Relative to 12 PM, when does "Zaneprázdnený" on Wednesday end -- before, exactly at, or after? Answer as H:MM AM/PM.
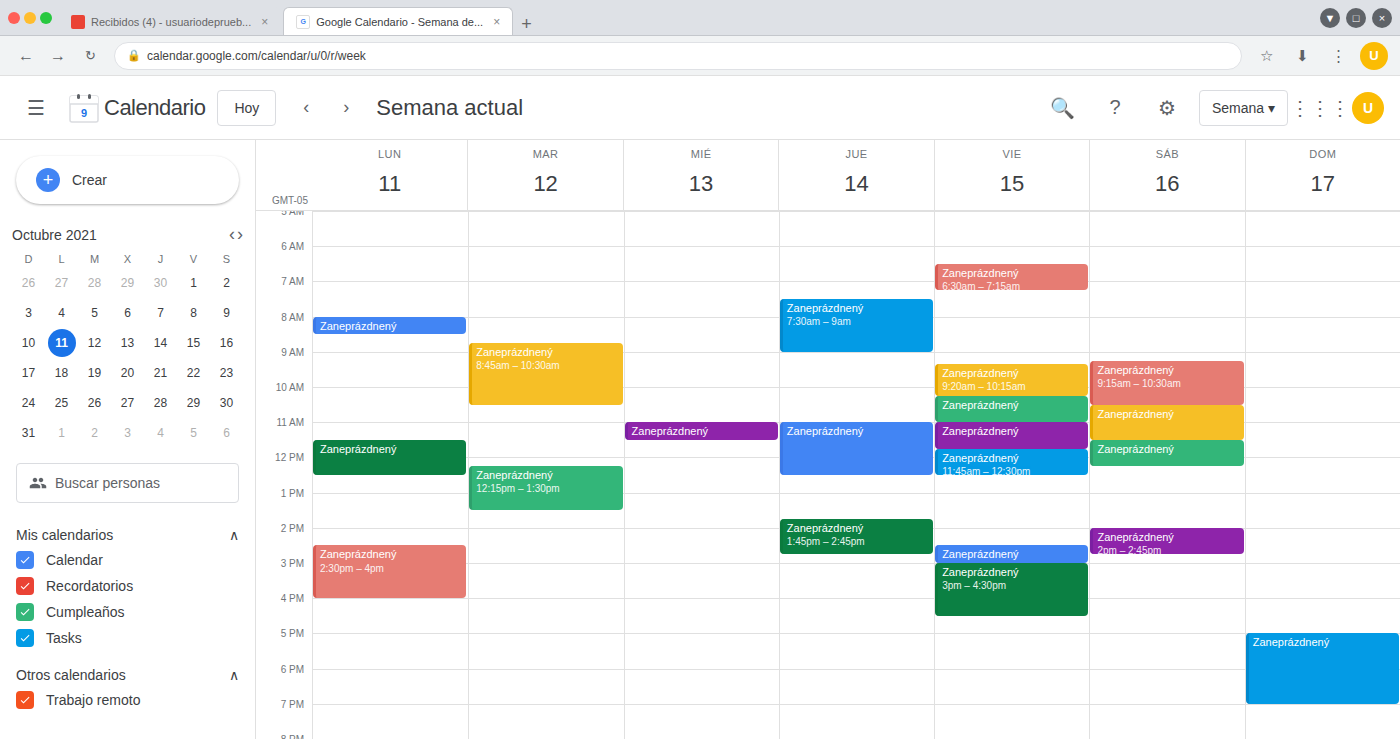
11:30 AM -- before 12 PM, 30 minutes above the 12 PM line.